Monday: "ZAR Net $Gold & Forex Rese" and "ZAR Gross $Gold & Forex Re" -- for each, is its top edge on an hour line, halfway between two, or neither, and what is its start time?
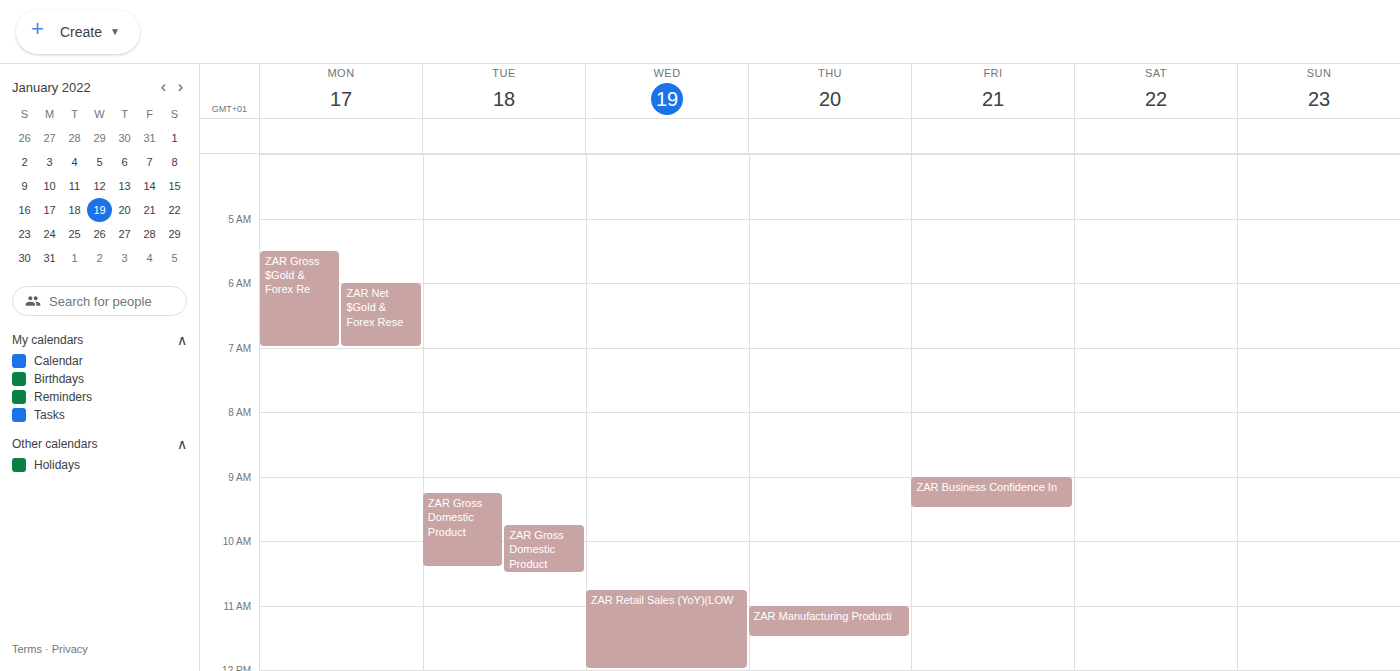
"ZAR Net $Gold & Forex Rese": 6:00 AM, exactly on the 6 AM line. "ZAR Gross $Gold & Forex Re": 5:30 AM, halfway between the 5 AM and 6 AM lines.